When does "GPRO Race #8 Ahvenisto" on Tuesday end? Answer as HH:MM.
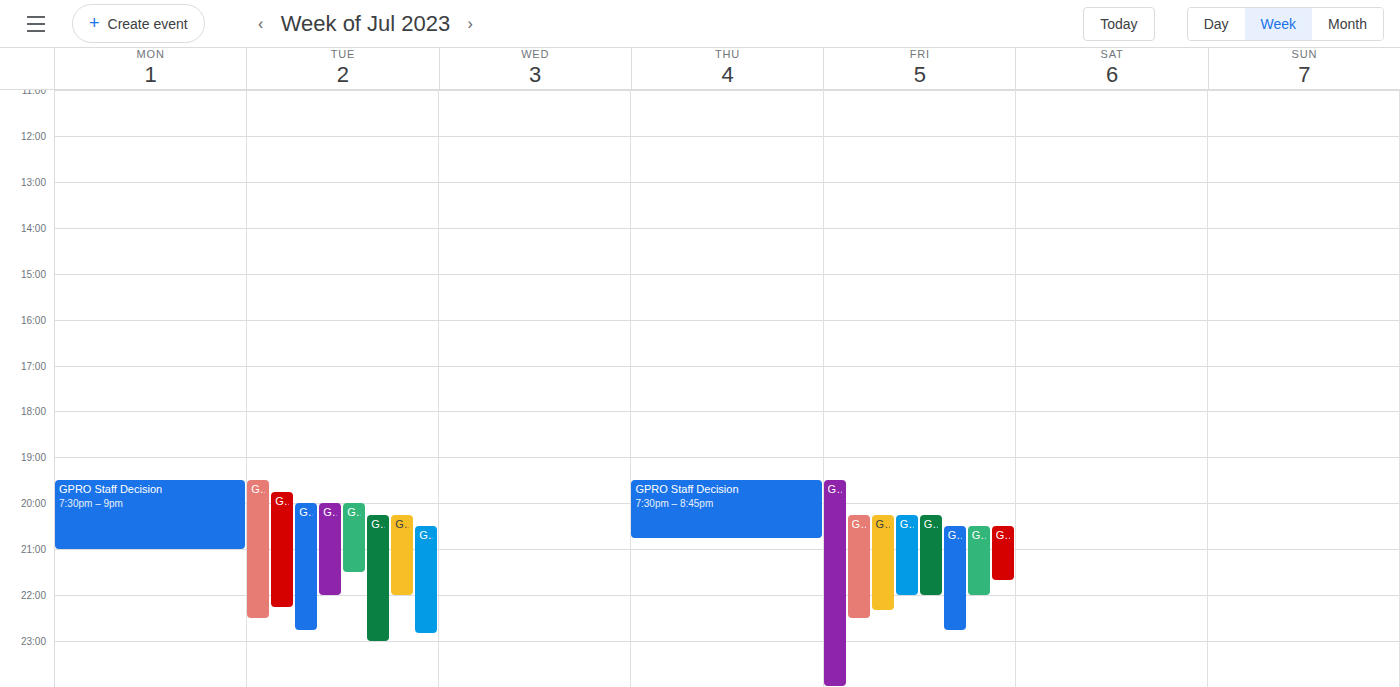
23:00